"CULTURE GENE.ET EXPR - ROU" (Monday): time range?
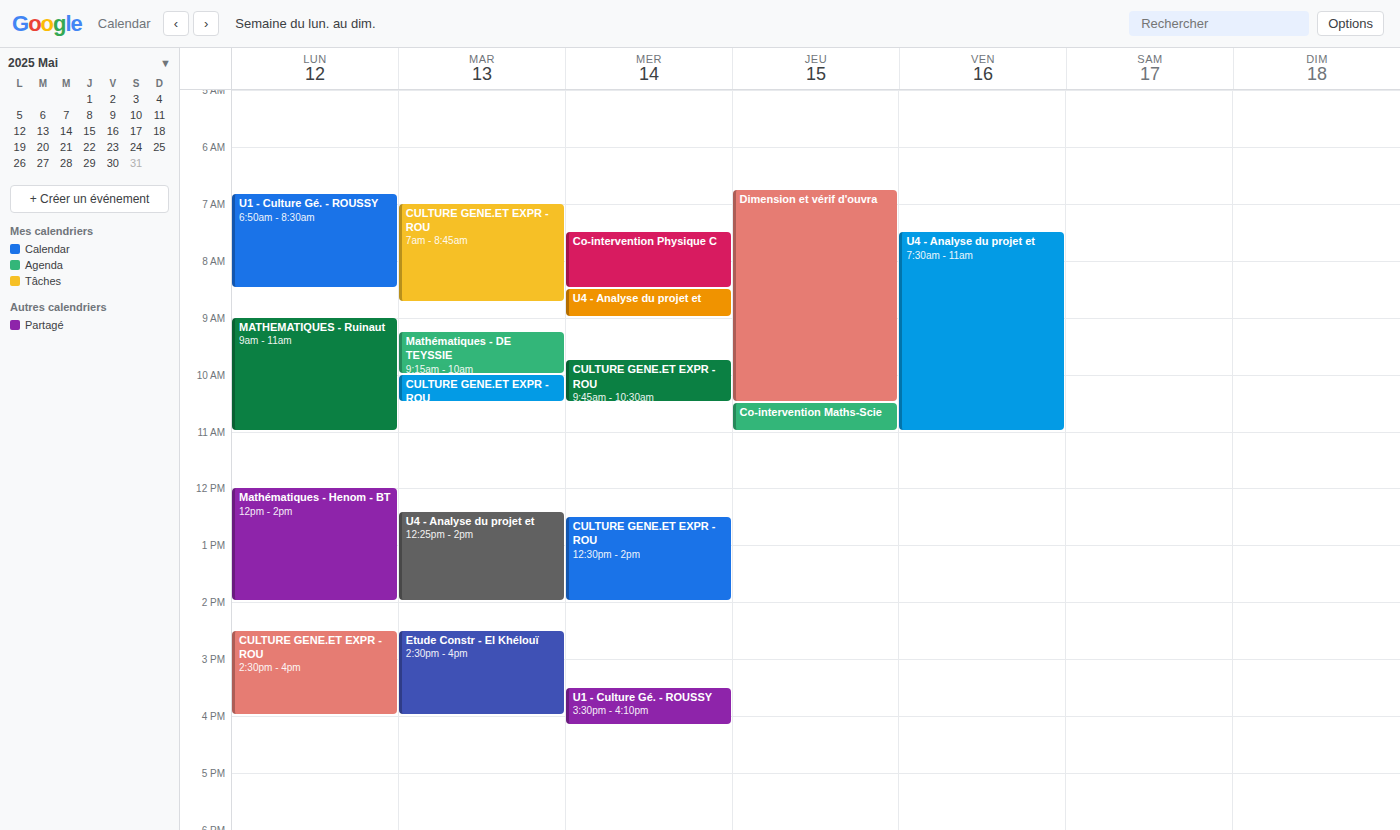
2:30 PM to 4:00 PM